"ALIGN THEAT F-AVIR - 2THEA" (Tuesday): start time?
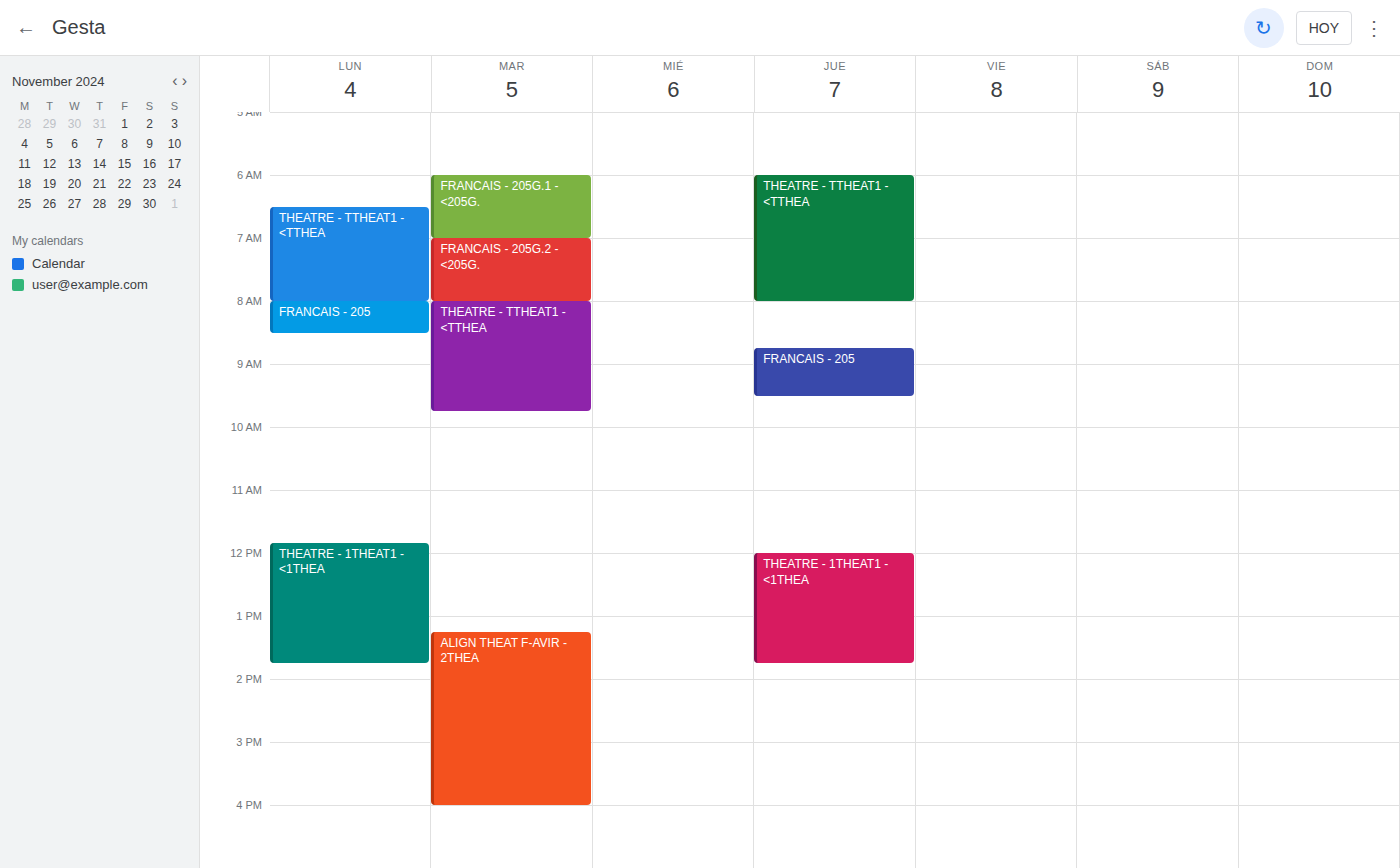
1:15 PM